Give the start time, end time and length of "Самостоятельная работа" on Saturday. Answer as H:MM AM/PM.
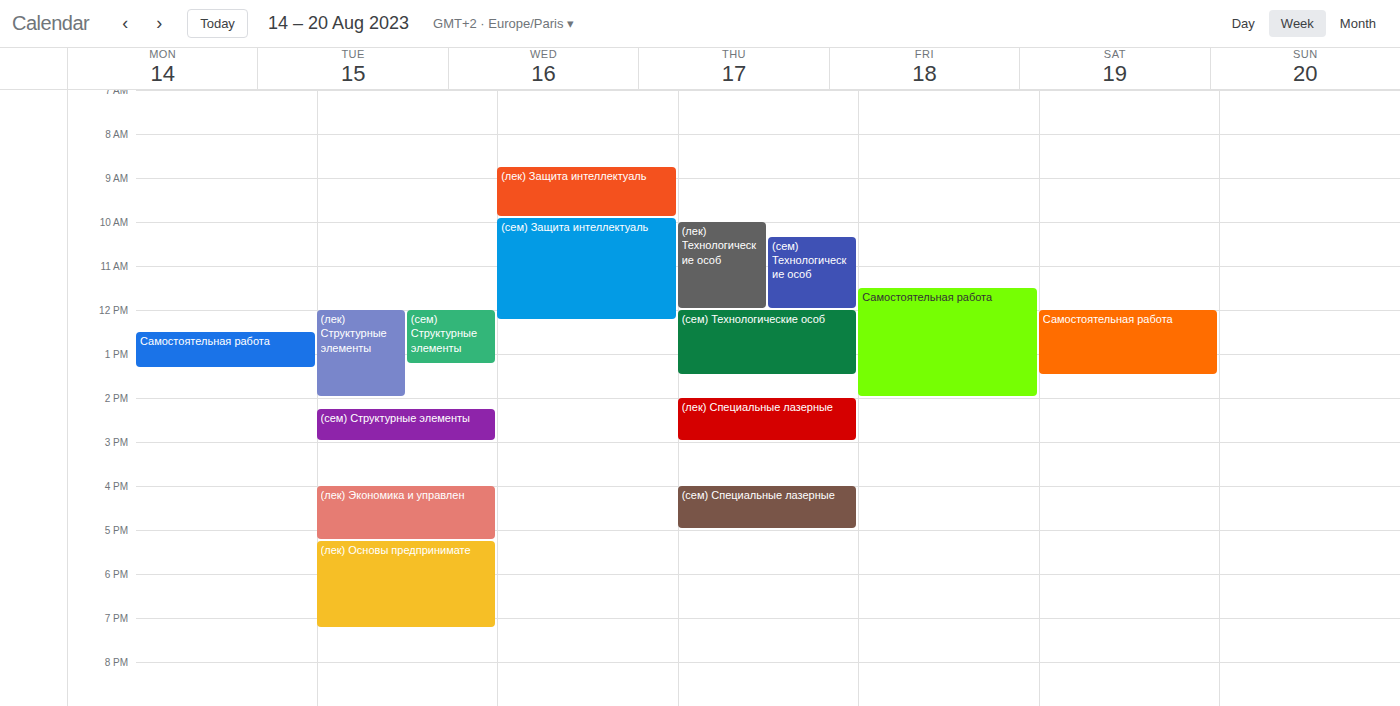
12:00 PM to 1:30 PM, 1 hour 30 minutes